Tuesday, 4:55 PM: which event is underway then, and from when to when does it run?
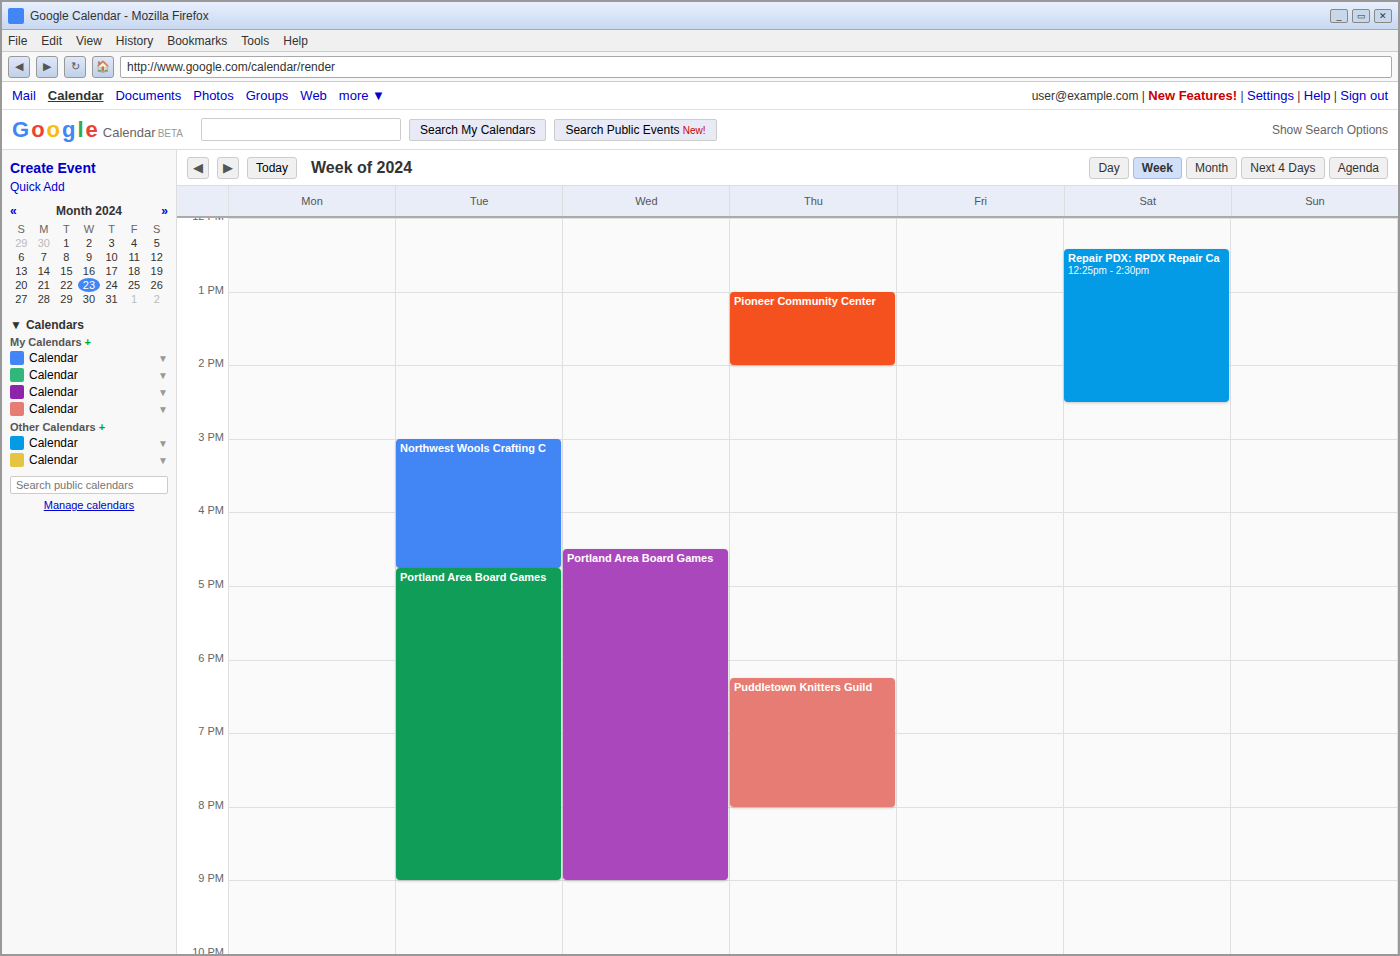
"Portland Area Board Games", 4:45 PM to 9:00 PM